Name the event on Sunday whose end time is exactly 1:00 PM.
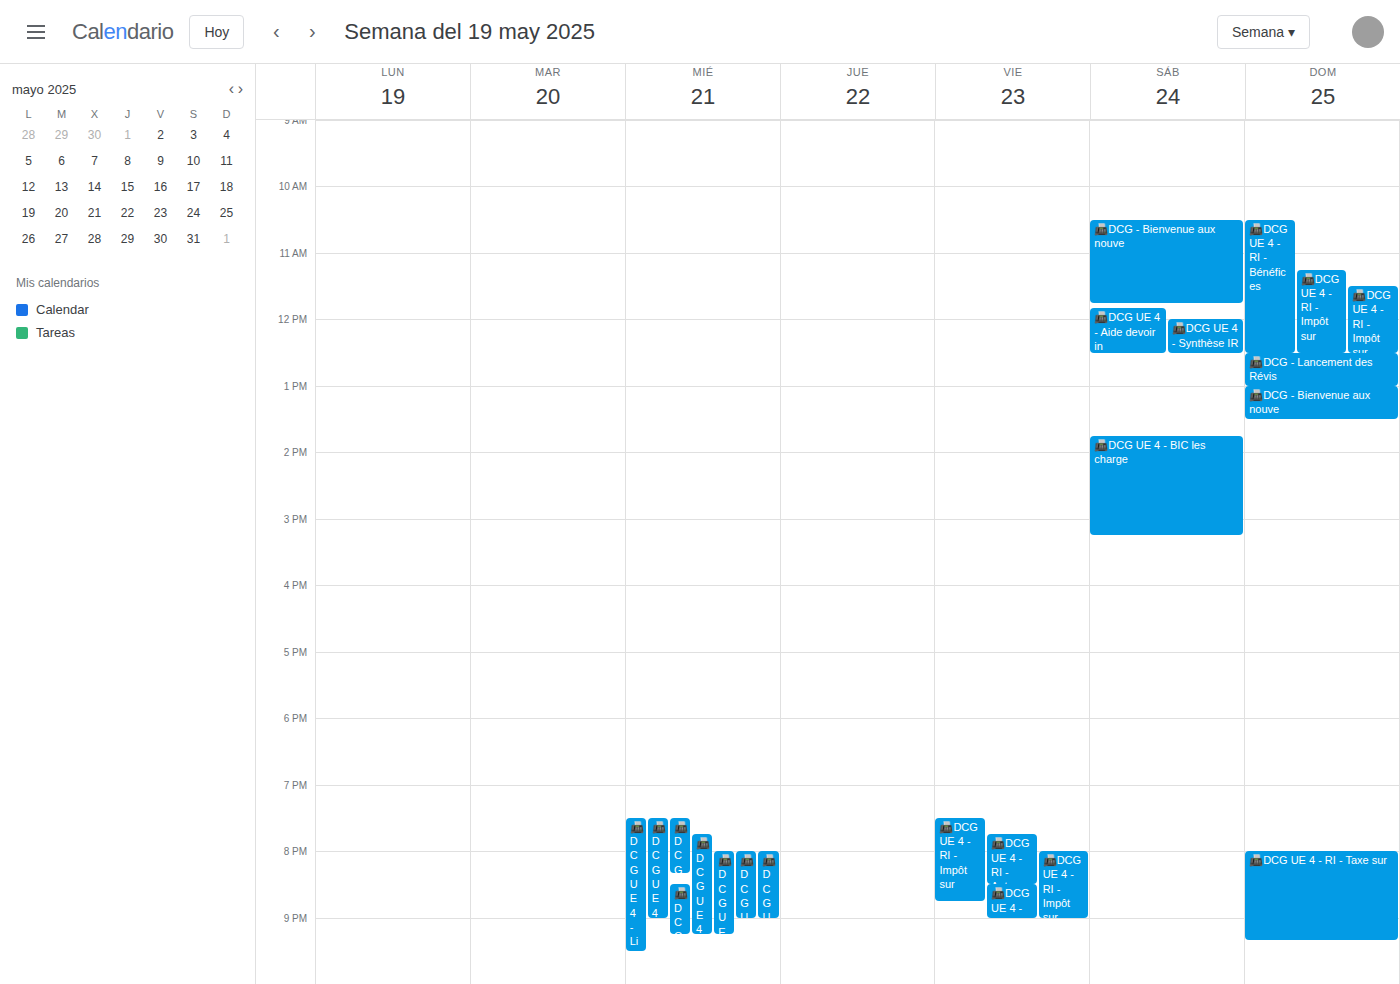
"📠DCG - Lancement des Révis"